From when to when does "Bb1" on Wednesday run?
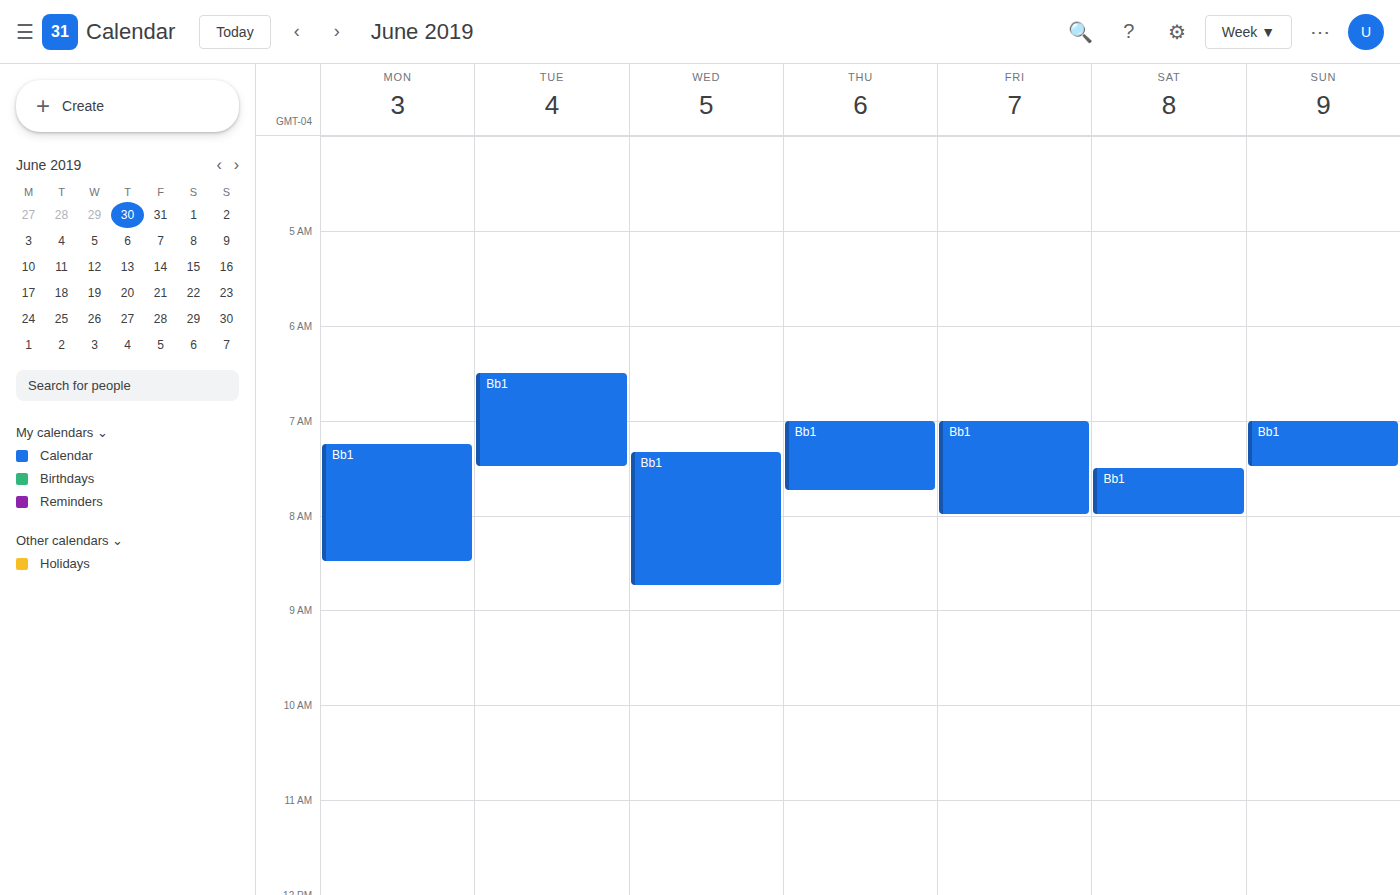
7:20 AM to 8:45 AM